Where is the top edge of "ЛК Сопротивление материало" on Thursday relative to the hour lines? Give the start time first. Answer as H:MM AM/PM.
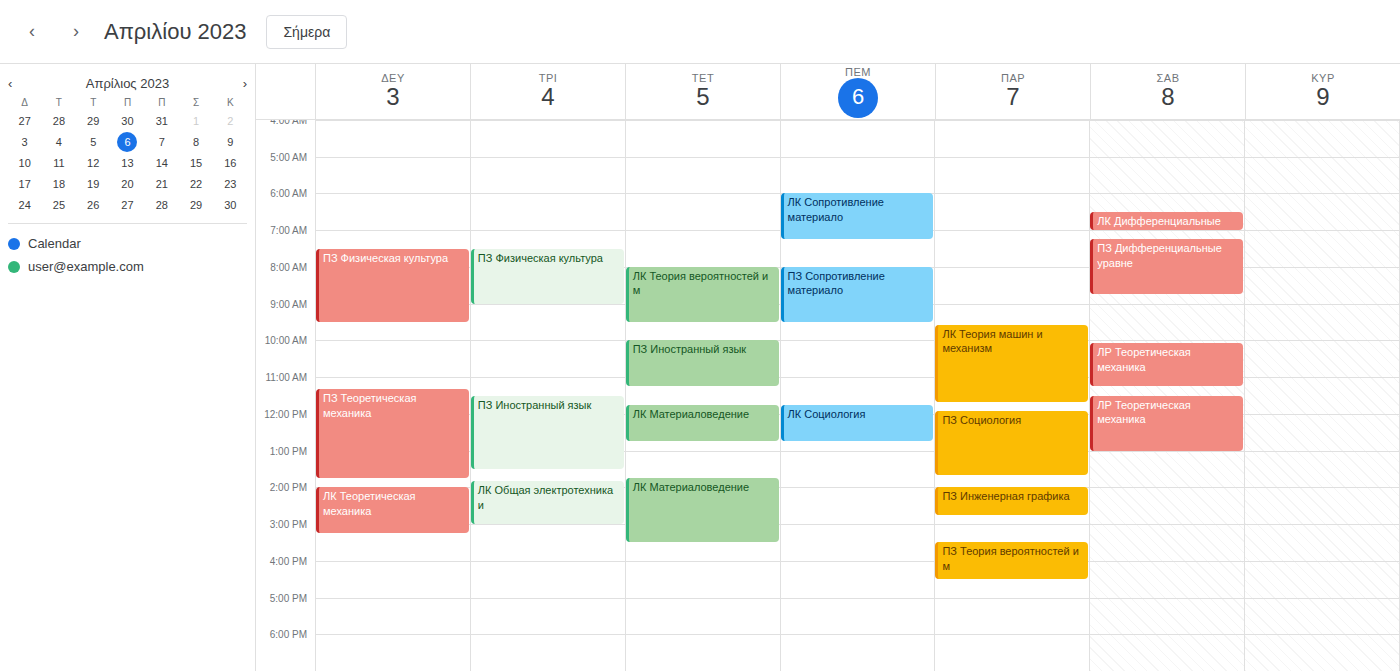
6:00 AM -- exactly on the 6 AM line.